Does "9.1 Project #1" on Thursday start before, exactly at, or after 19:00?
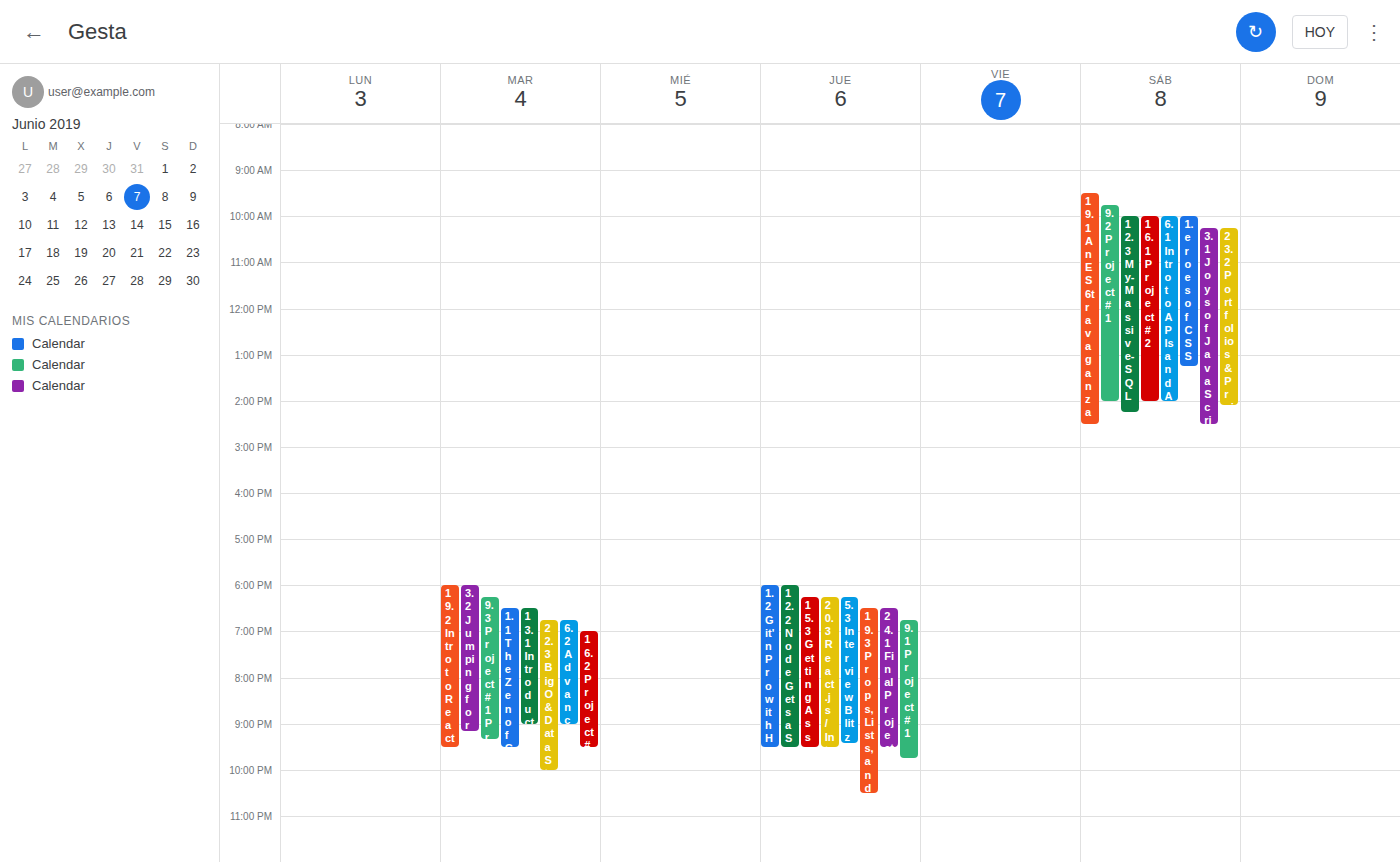
18:45 -- before 19:00, 15 minutes above the 19:00 line.